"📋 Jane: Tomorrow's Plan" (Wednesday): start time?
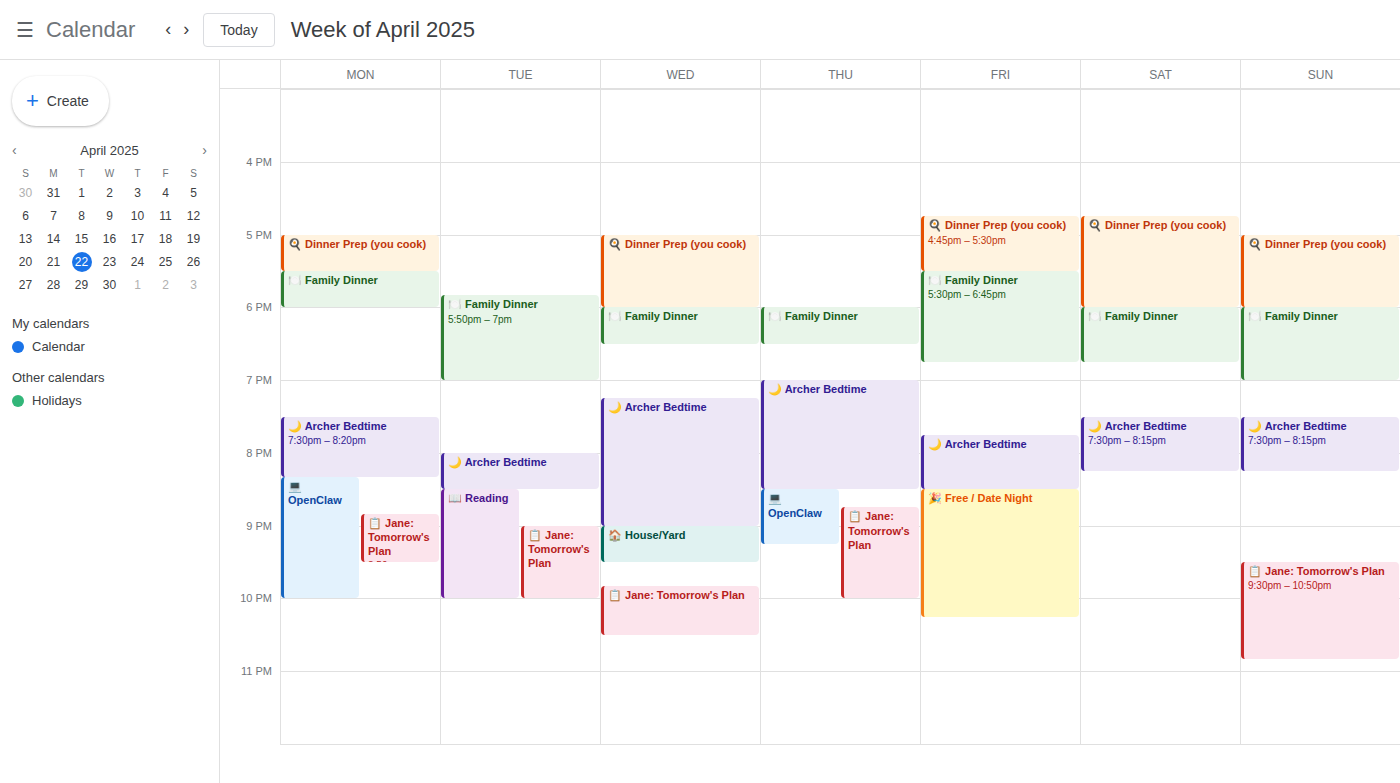
9:50 PM